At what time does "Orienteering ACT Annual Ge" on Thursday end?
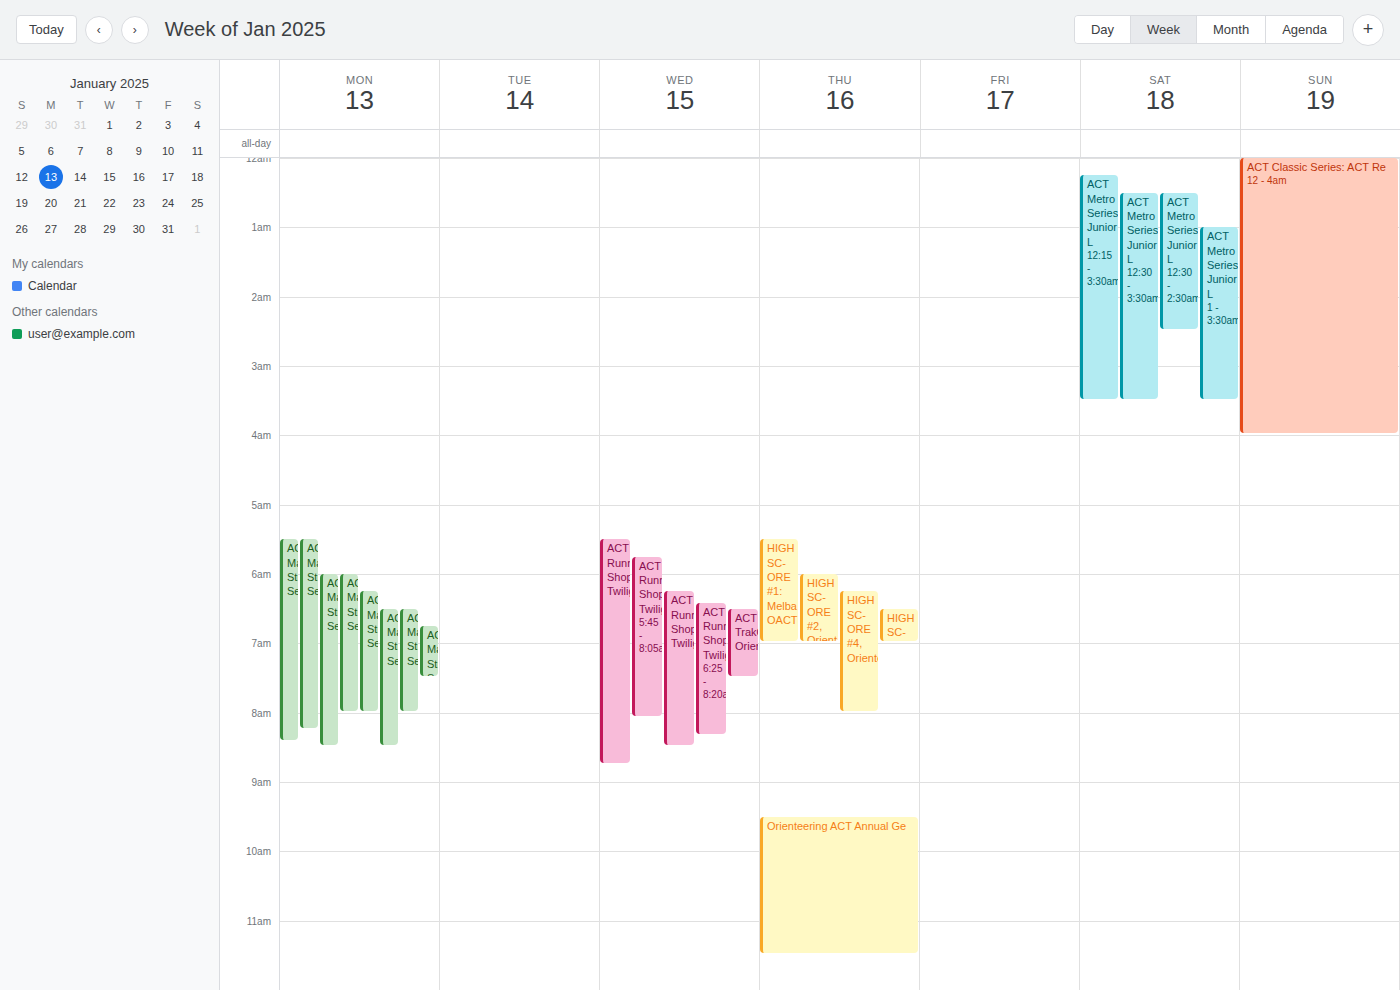
11:30 AM